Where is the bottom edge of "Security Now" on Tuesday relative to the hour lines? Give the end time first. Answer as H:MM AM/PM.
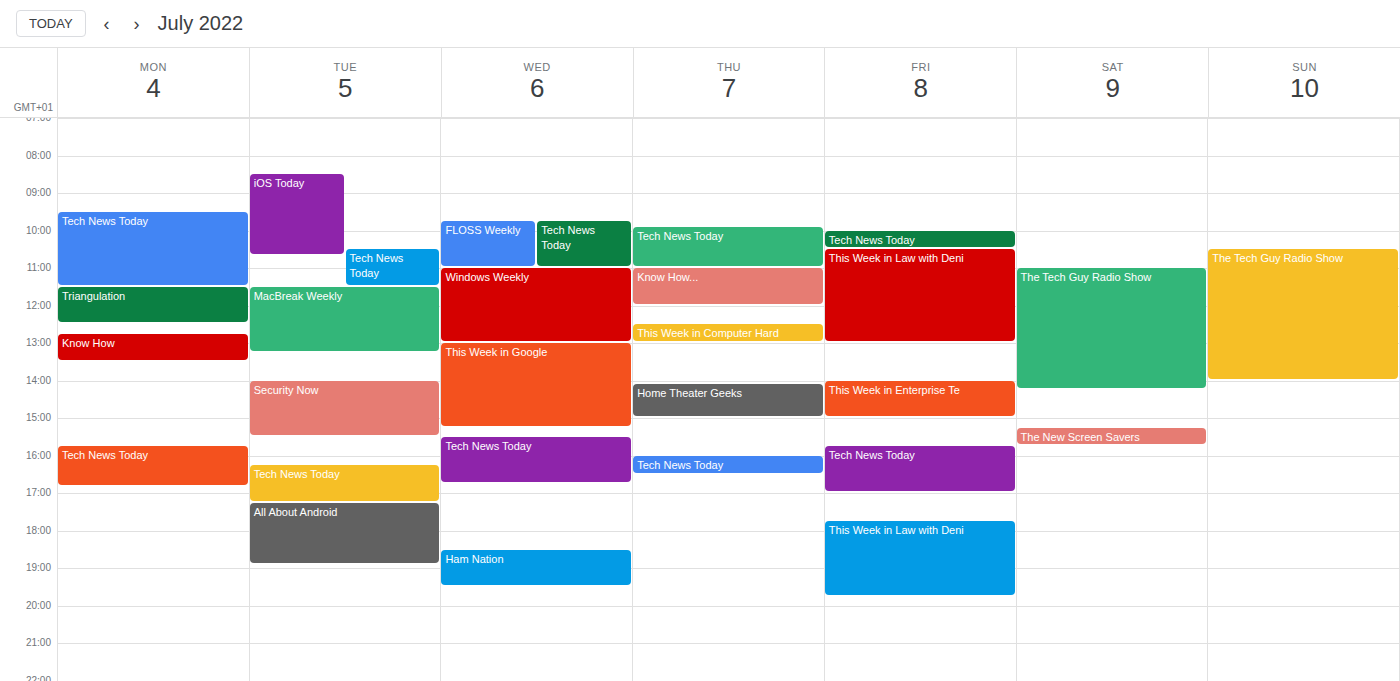
3:30 PM -- halfway between the 3 PM and 4 PM lines.